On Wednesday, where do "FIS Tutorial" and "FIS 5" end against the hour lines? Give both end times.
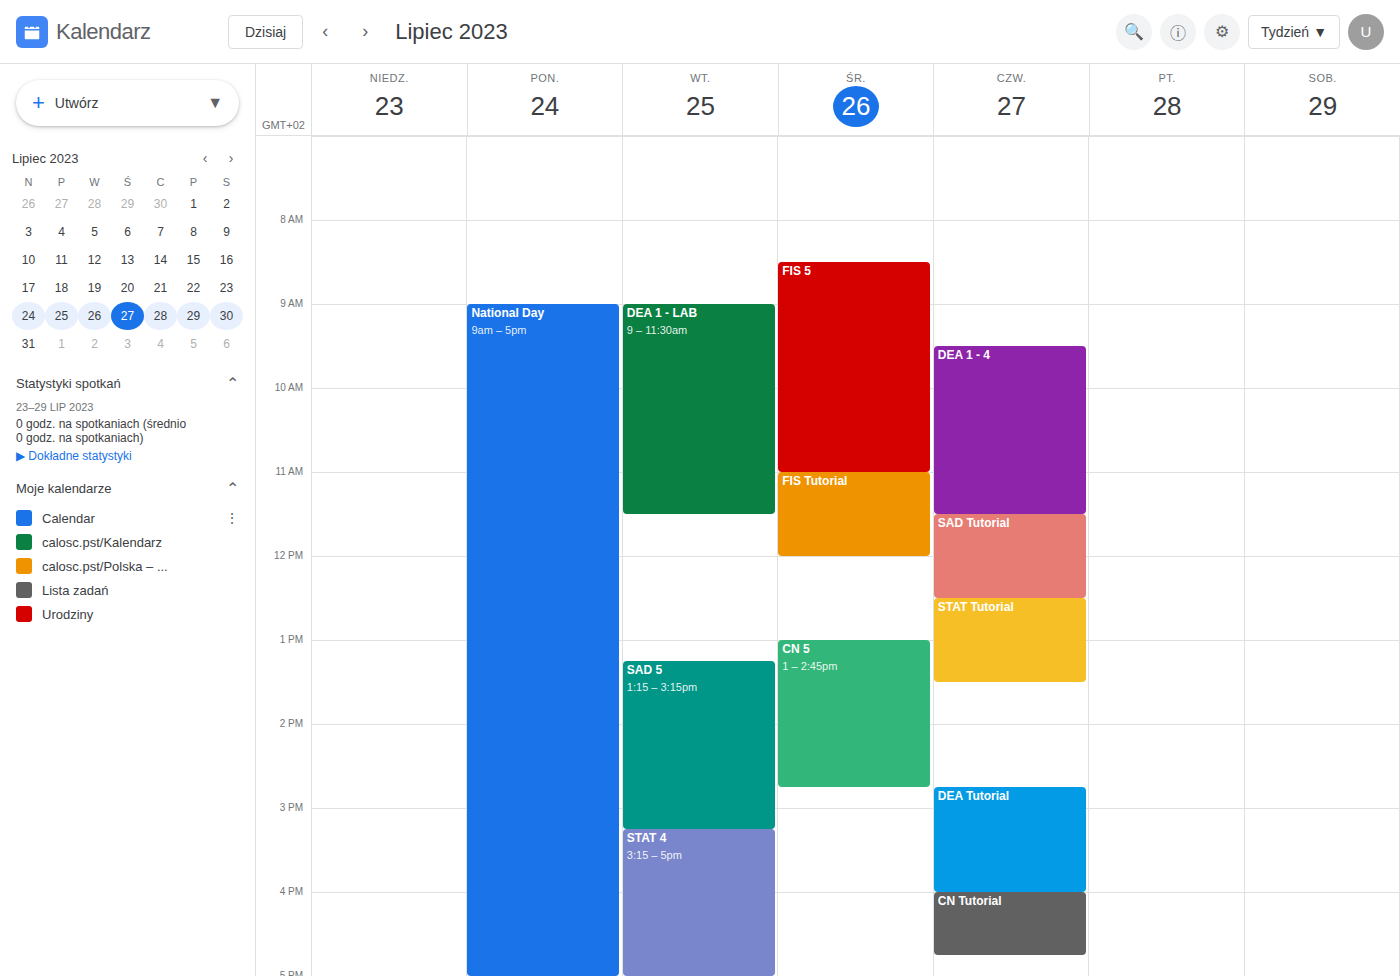
"FIS Tutorial": 12:00 PM, exactly on the 12 PM line. "FIS 5": 11:00 AM, exactly on the 11 AM line.